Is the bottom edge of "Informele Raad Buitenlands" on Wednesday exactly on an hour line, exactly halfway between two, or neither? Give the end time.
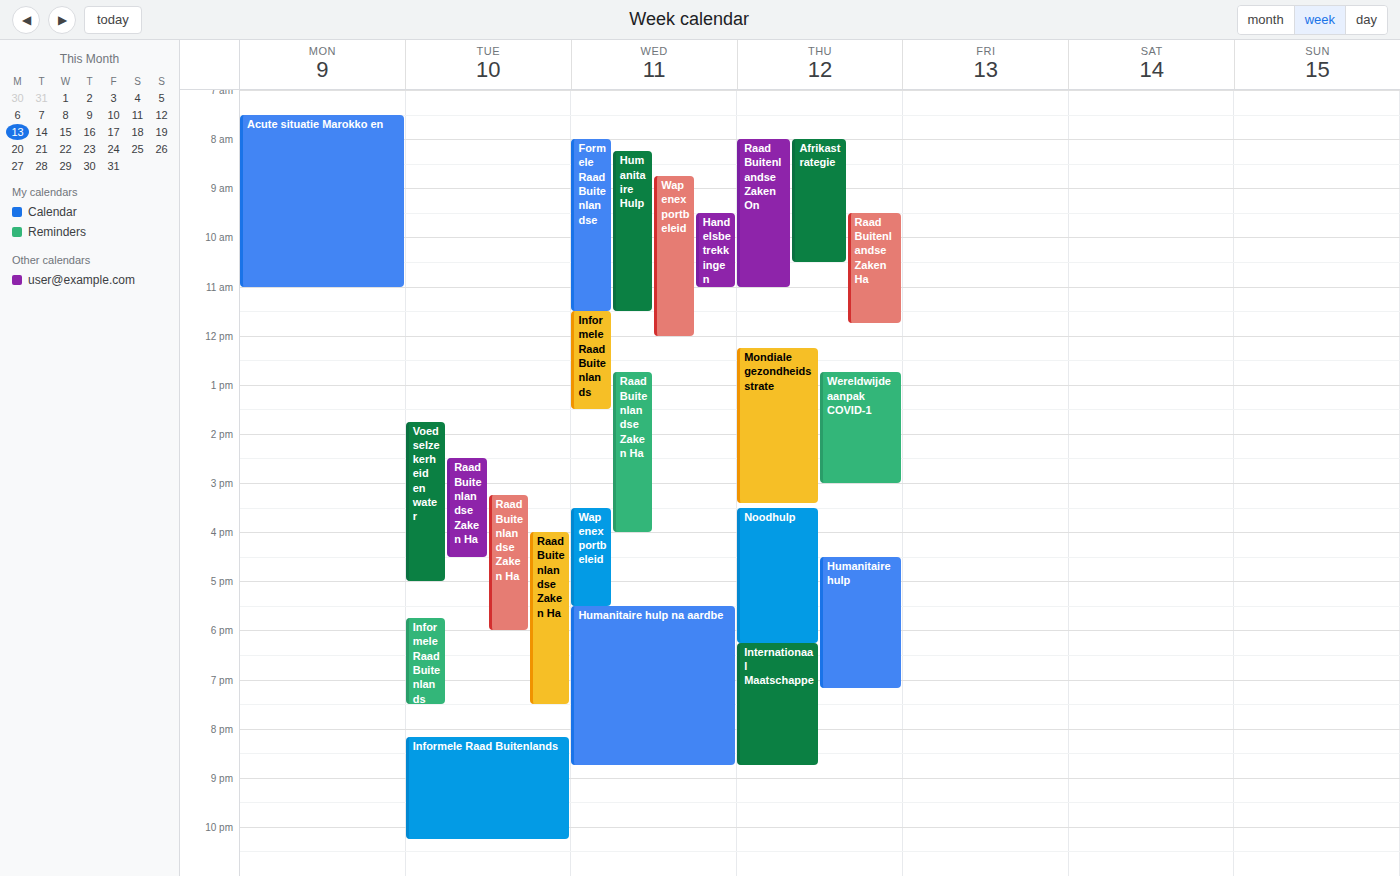
1:30 PM -- halfway between the 1 PM and 2 PM lines.